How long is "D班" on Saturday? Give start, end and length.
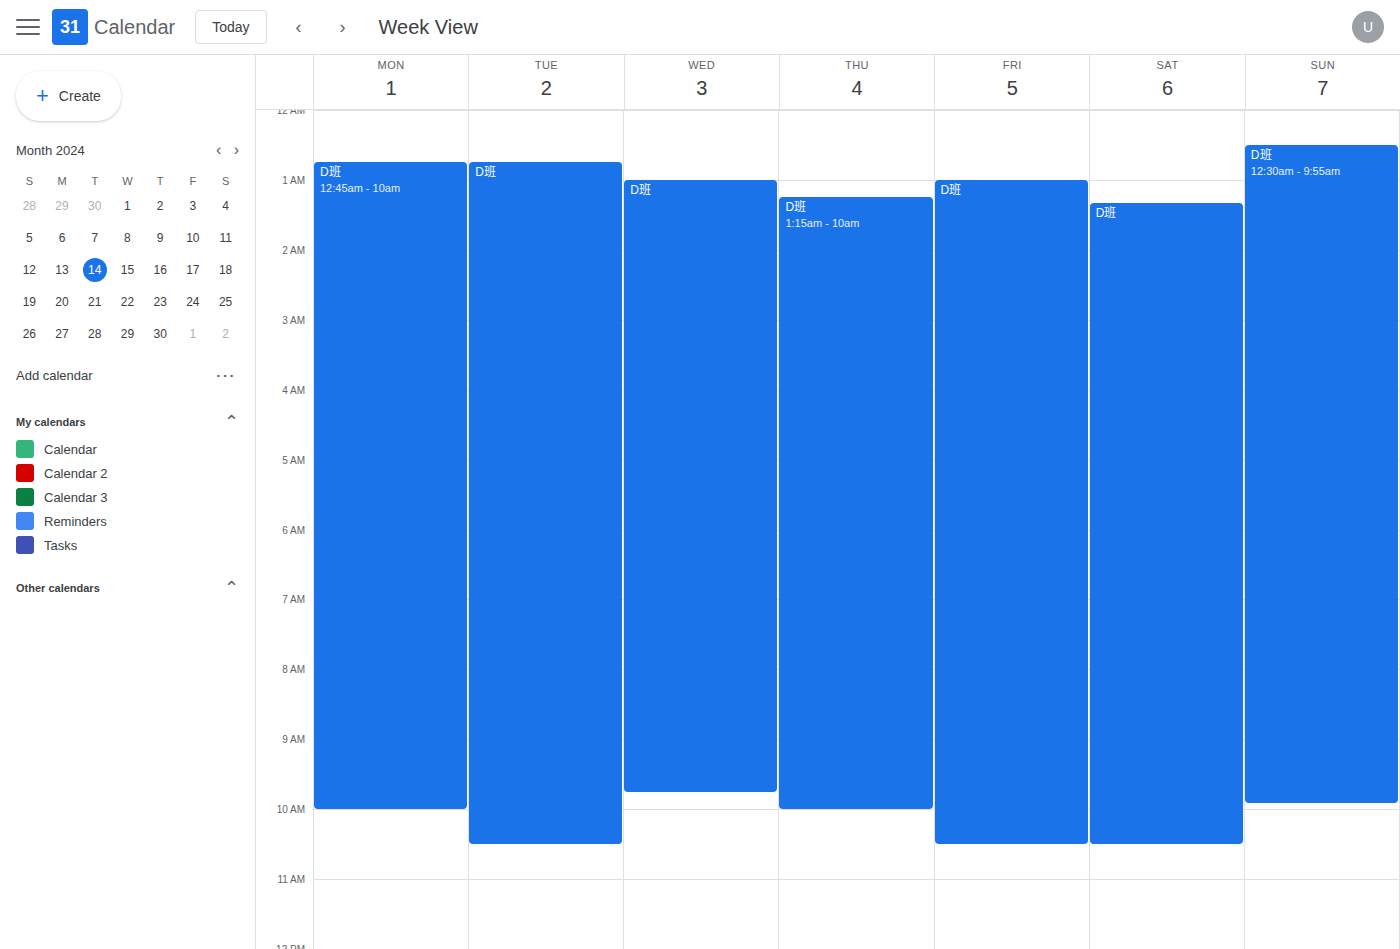
1:20 AM to 10:30 AM, 9 hours 10 minutes